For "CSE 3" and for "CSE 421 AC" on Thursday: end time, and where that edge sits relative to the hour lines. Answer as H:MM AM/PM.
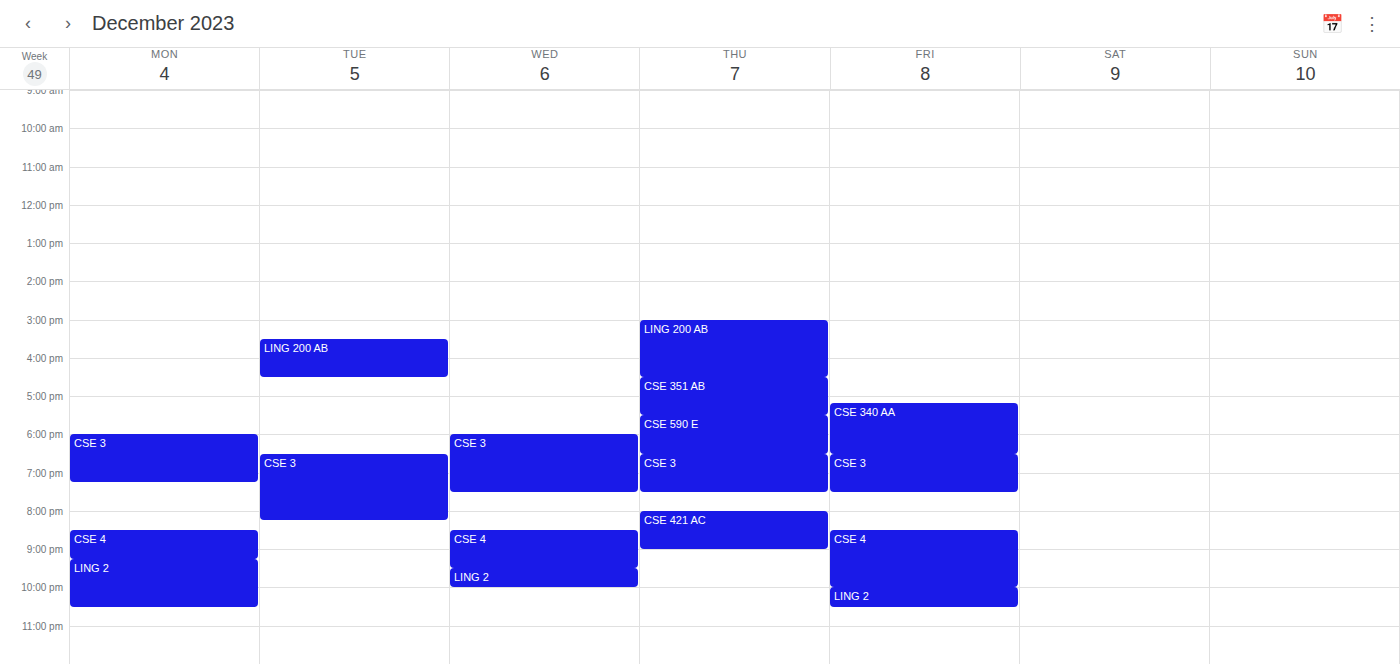
"CSE 3": 7:30 PM, halfway between the 7 PM and 8 PM lines. "CSE 421 AC": 9:00 PM, exactly on the 9 PM line.